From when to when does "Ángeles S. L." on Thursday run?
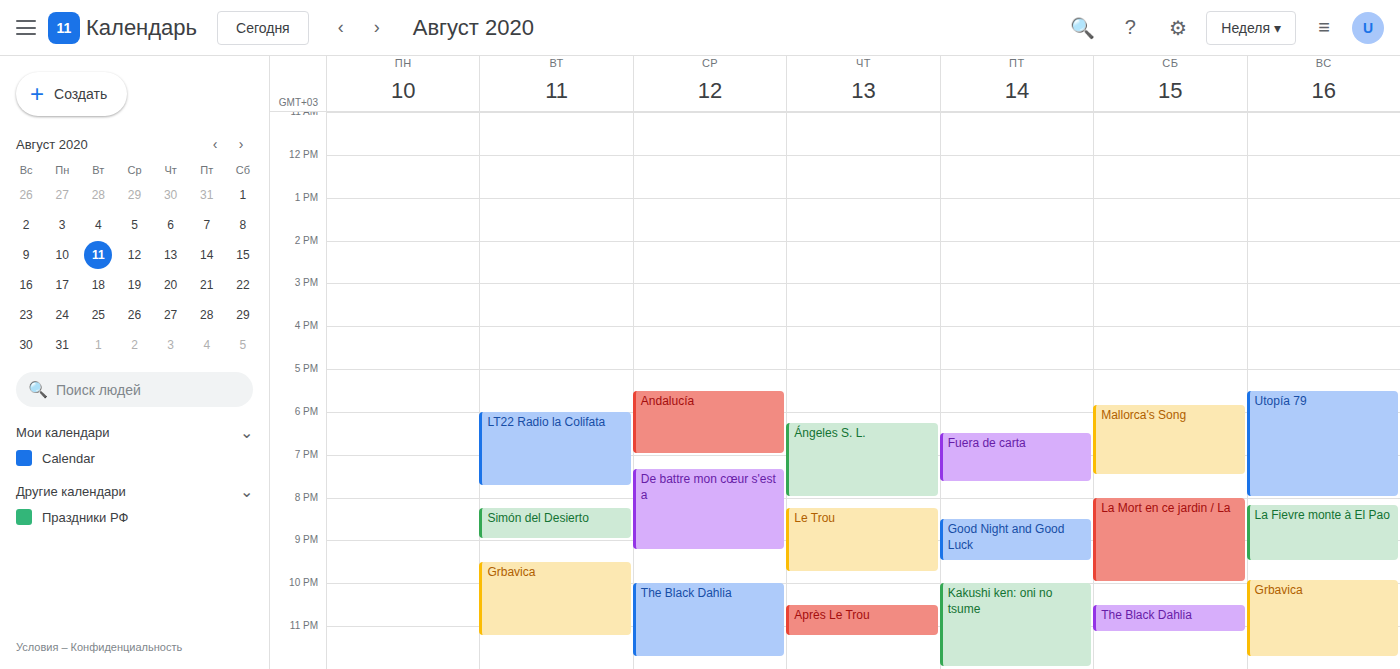
6:15 PM to 8:00 PM